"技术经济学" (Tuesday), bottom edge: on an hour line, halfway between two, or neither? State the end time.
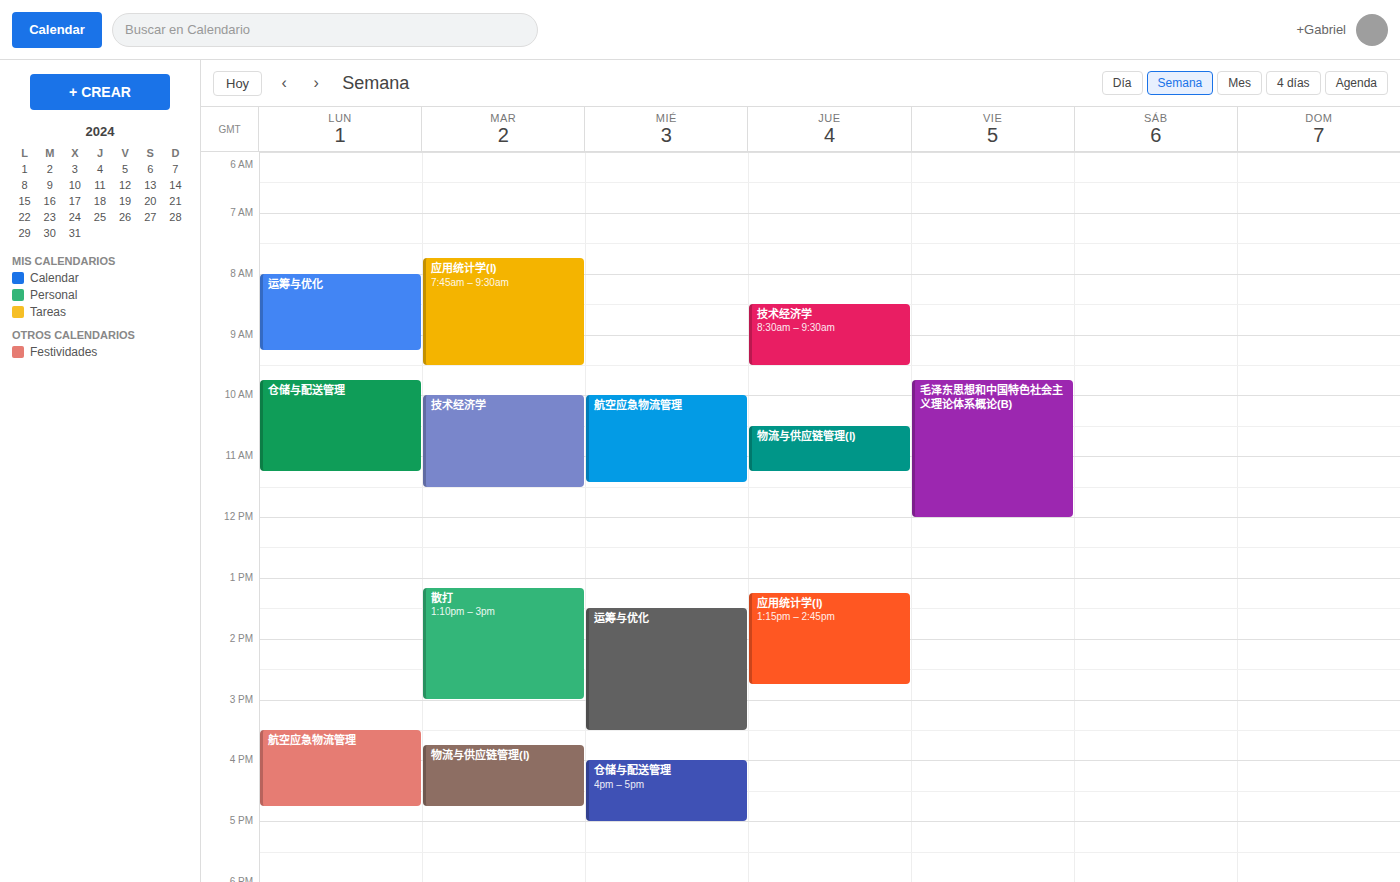
11:30 AM -- halfway between the 11 AM and 12 PM lines.